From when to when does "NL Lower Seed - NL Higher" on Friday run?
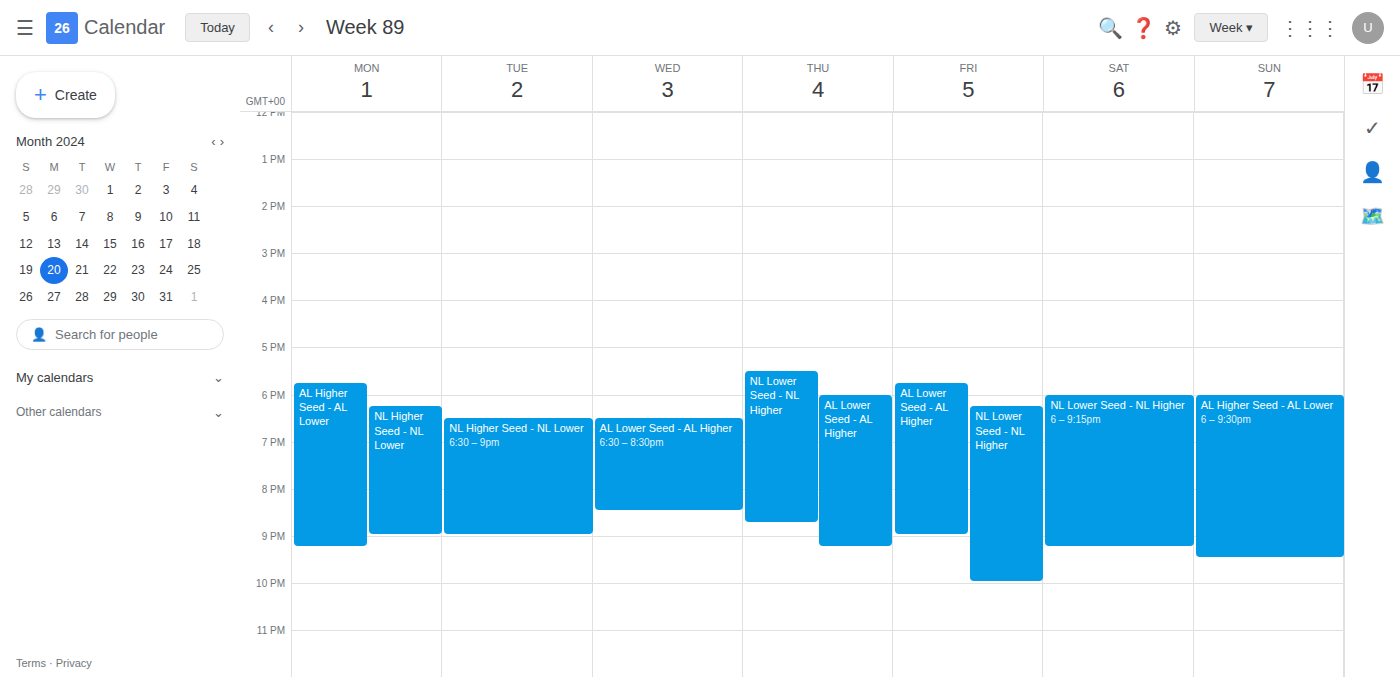
6:15 PM to 10:00 PM